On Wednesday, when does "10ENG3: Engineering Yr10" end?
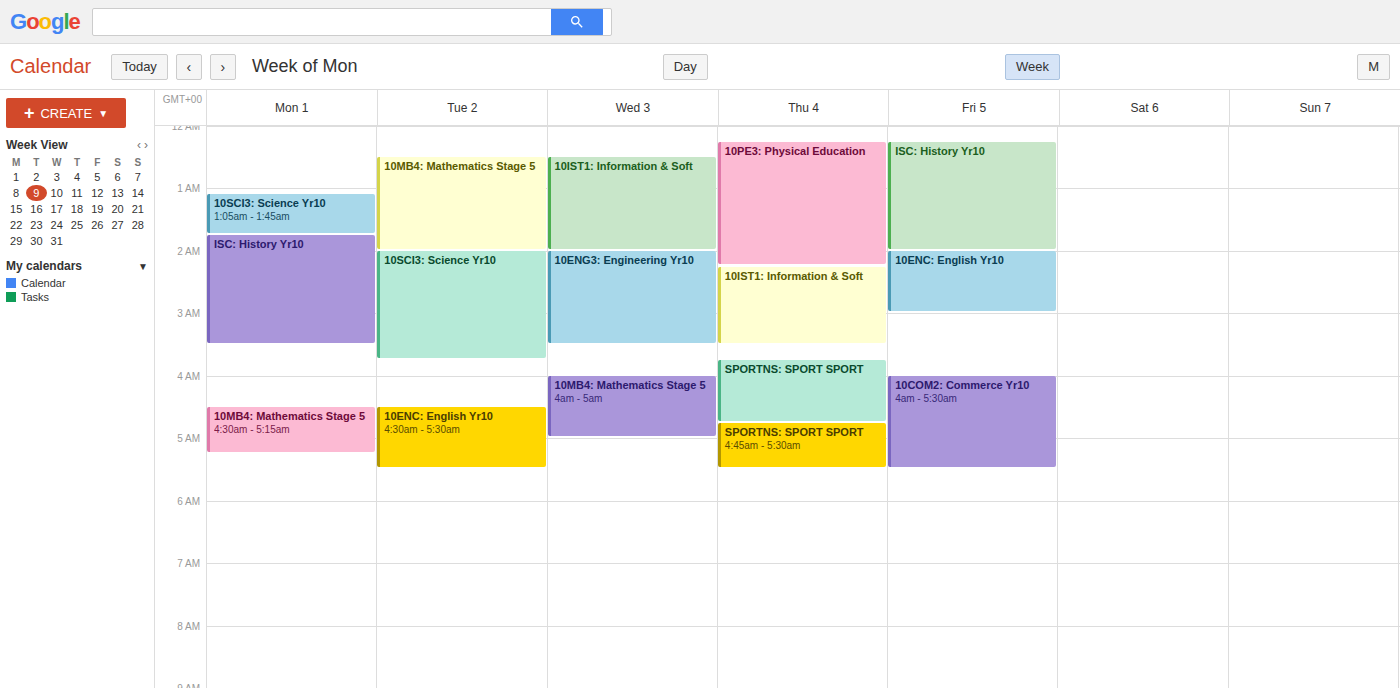
3:30 AM